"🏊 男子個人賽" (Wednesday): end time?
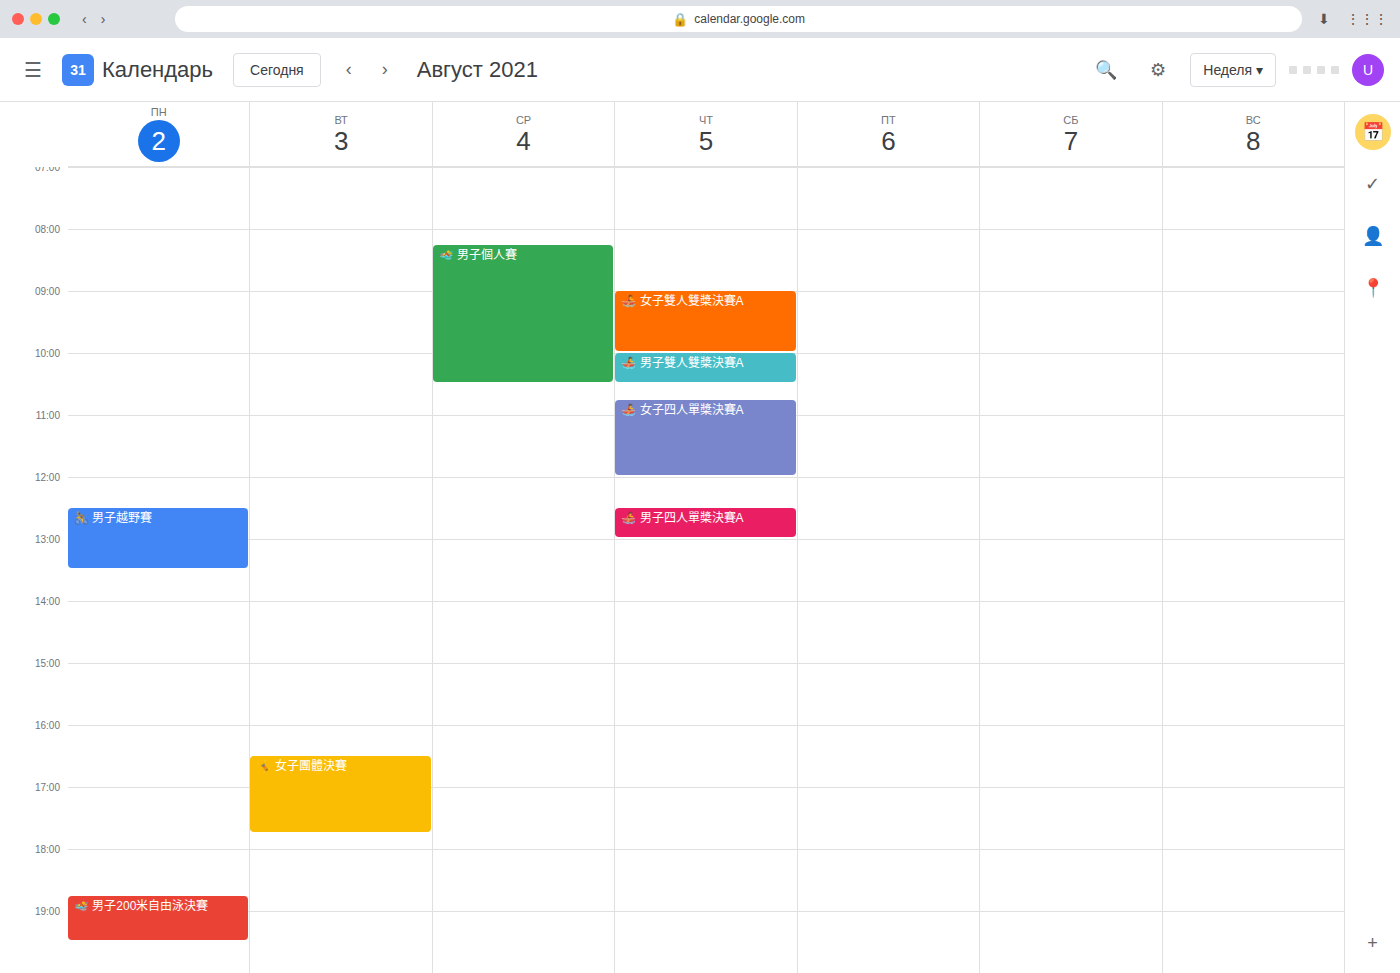
10:30 AM